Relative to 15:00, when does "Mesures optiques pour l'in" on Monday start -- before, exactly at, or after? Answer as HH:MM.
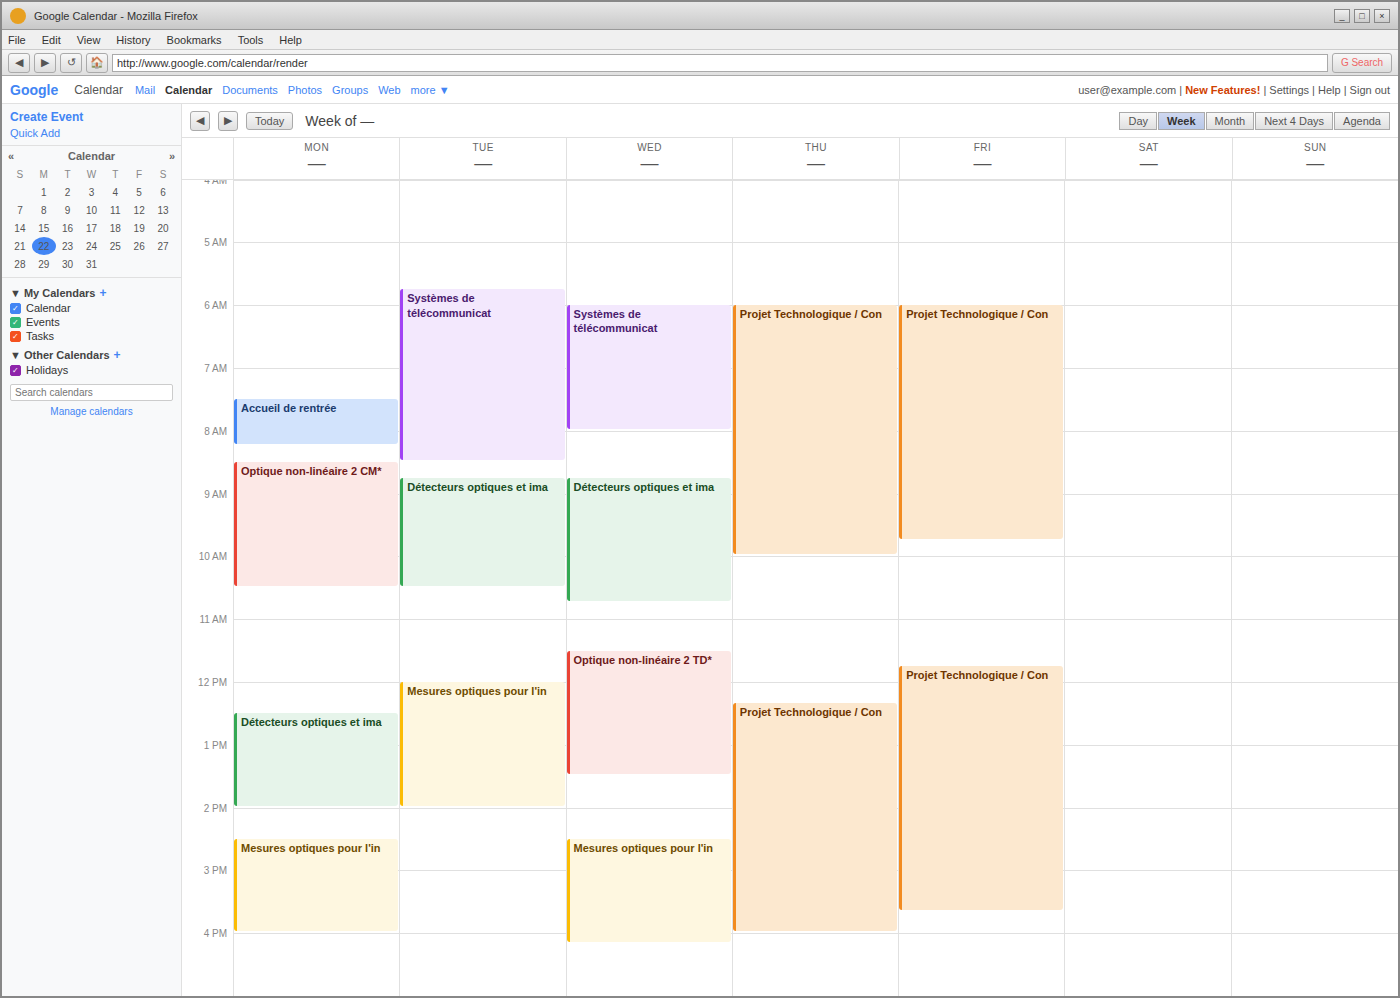
14:30 -- before 15:00, 30 minutes above the 15:00 line.